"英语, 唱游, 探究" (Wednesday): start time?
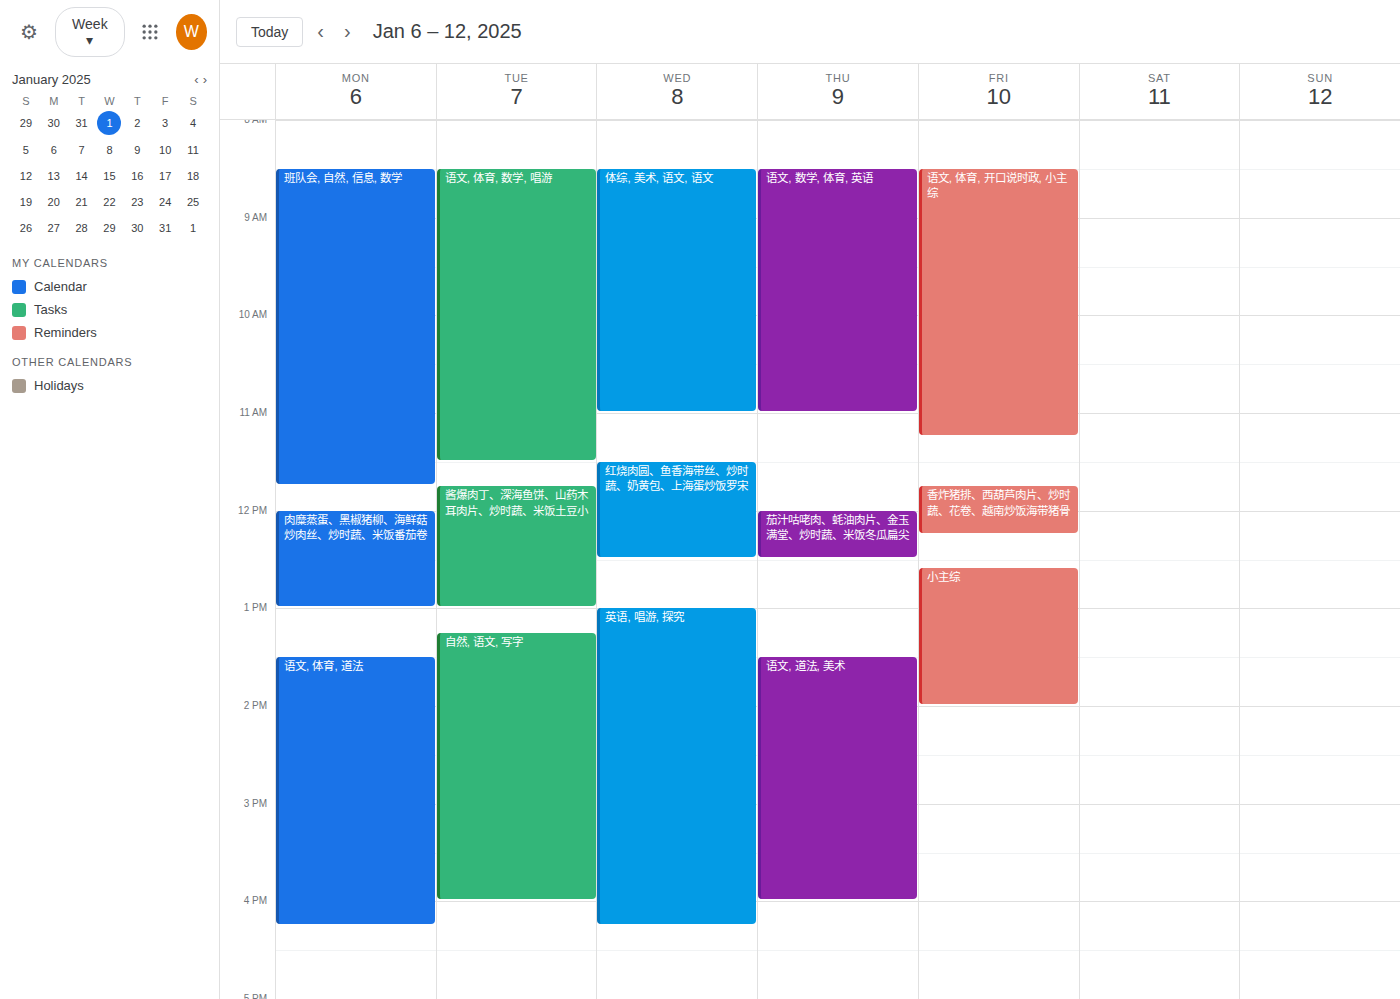
1:00 PM